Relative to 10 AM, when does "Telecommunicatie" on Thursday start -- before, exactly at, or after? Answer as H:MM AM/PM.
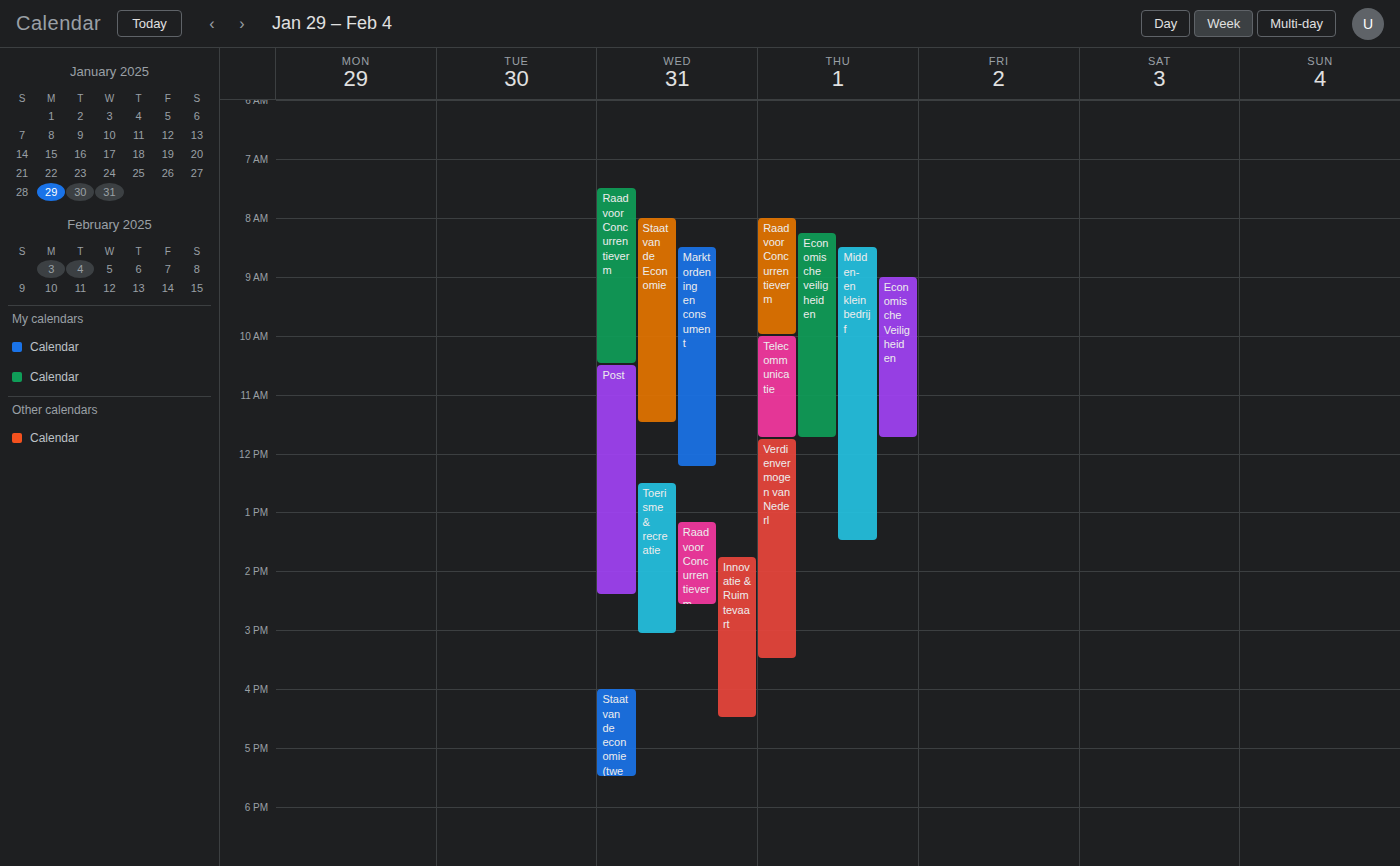
10:00 AM -- exactly at 10 AM, on the 10 AM line.